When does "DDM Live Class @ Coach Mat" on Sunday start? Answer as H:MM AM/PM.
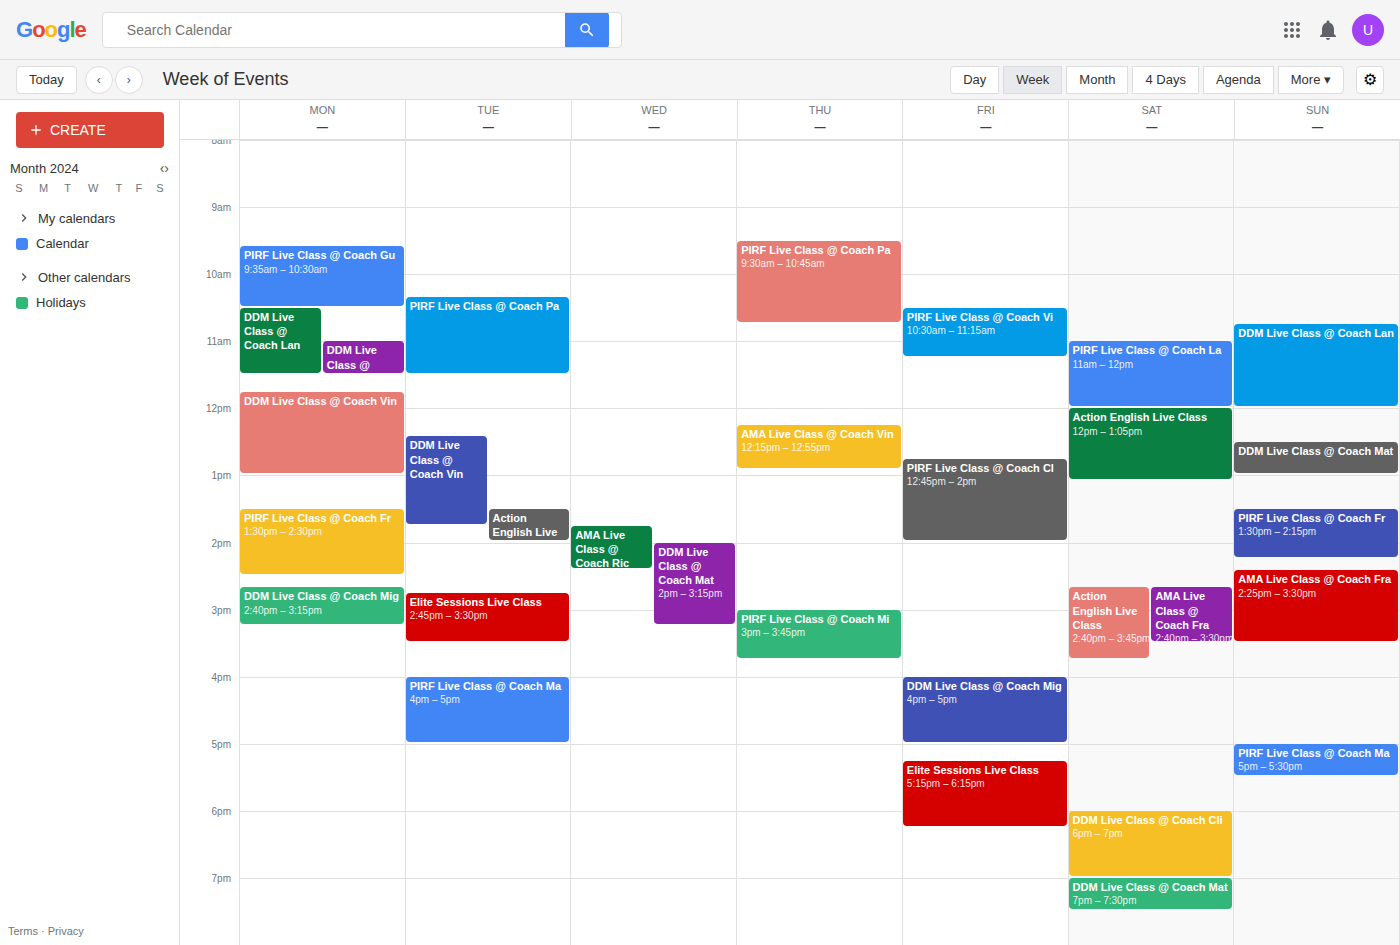
12:30 PM